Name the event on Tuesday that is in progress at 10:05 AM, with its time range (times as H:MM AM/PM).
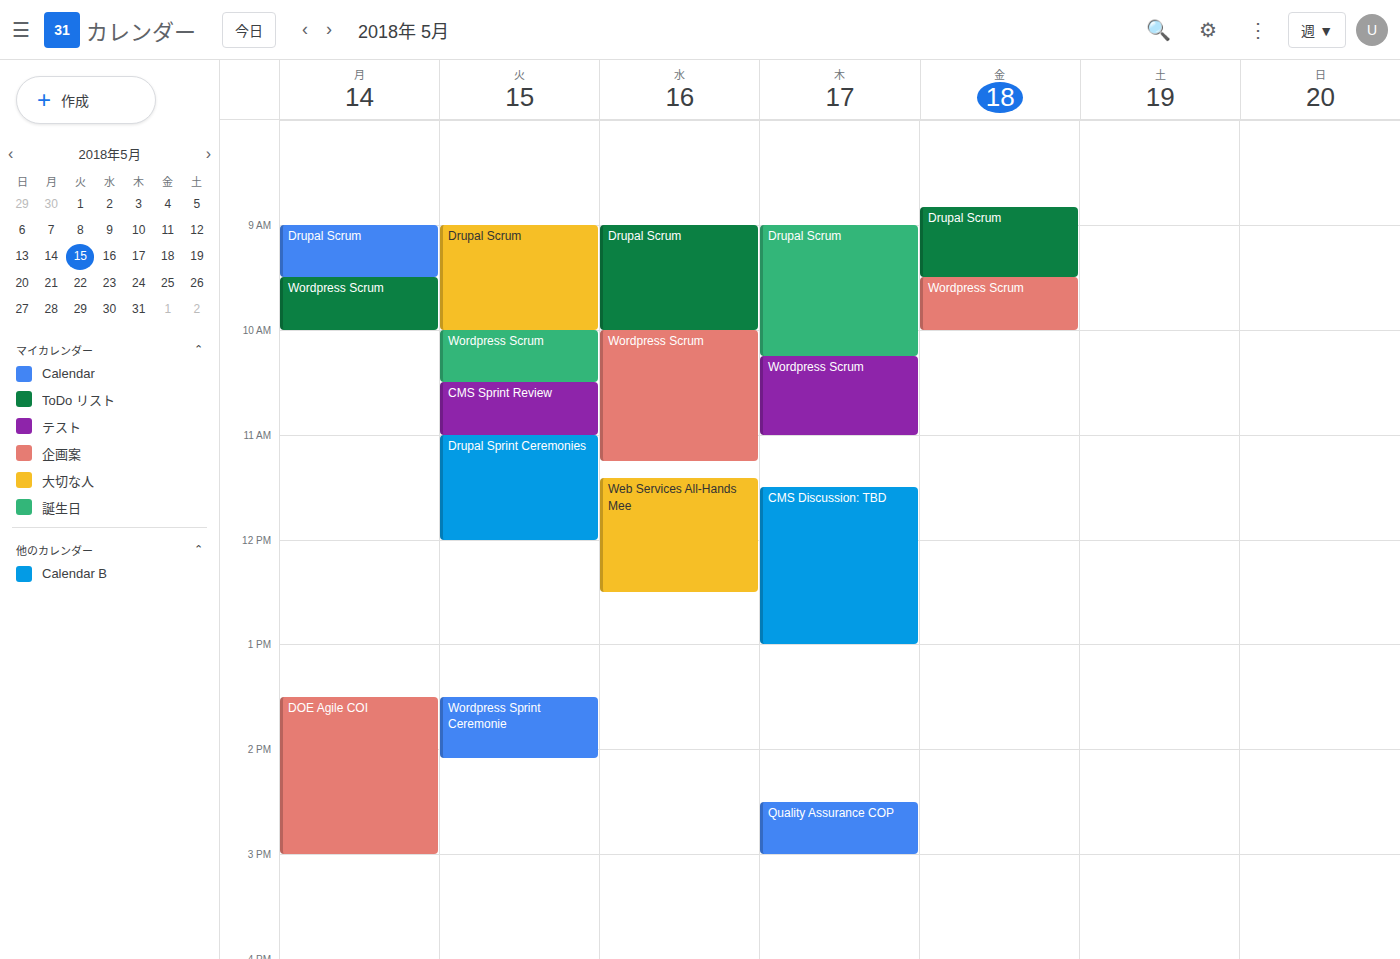
"Wordpress Scrum", 10:00 AM to 10:30 AM